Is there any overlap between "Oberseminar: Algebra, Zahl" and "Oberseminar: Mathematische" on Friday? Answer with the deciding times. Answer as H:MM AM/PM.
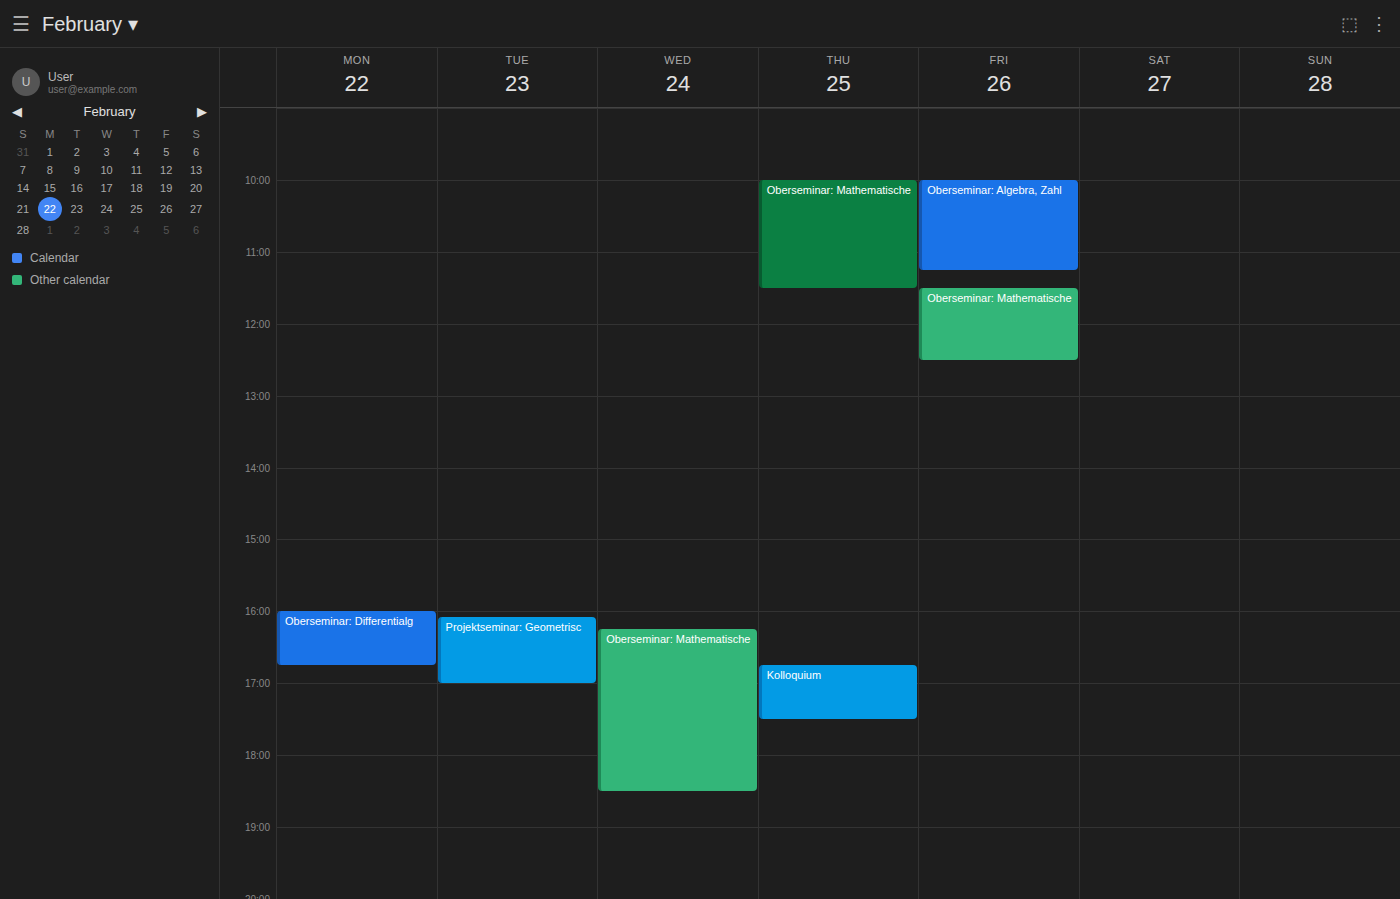
"Oberseminar: Algebra, Zahl" ends at 11:15 AM and "Oberseminar: Mathematische" starts at 11:30 AM -- no overlap.